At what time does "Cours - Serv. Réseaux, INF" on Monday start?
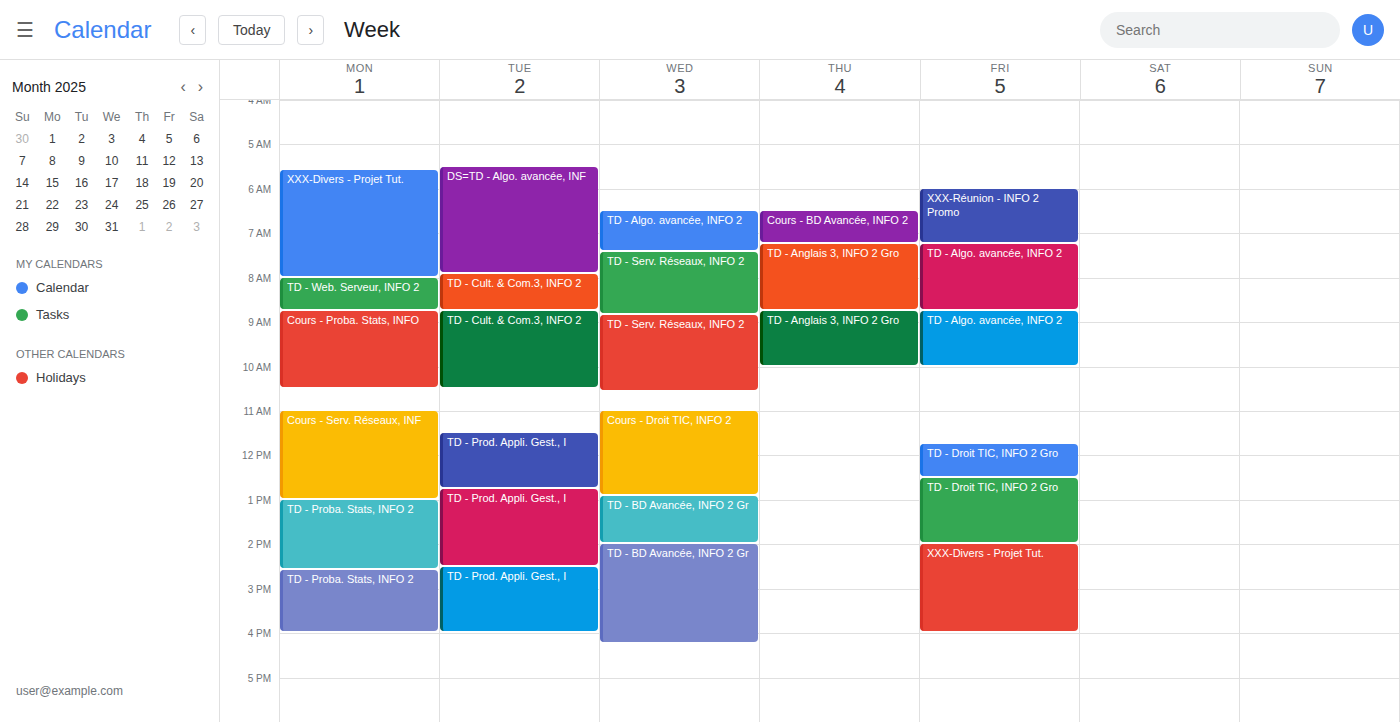
11:00 AM